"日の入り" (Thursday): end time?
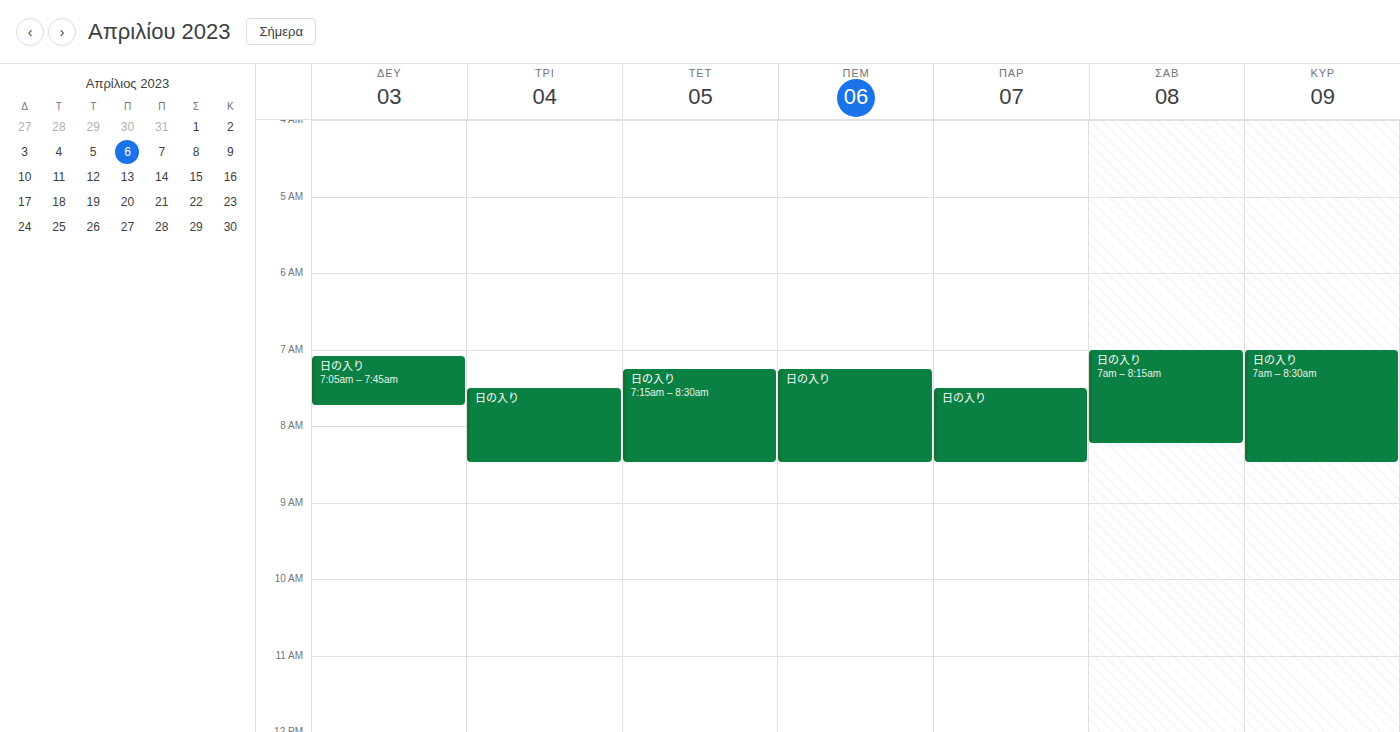
8:30 AM